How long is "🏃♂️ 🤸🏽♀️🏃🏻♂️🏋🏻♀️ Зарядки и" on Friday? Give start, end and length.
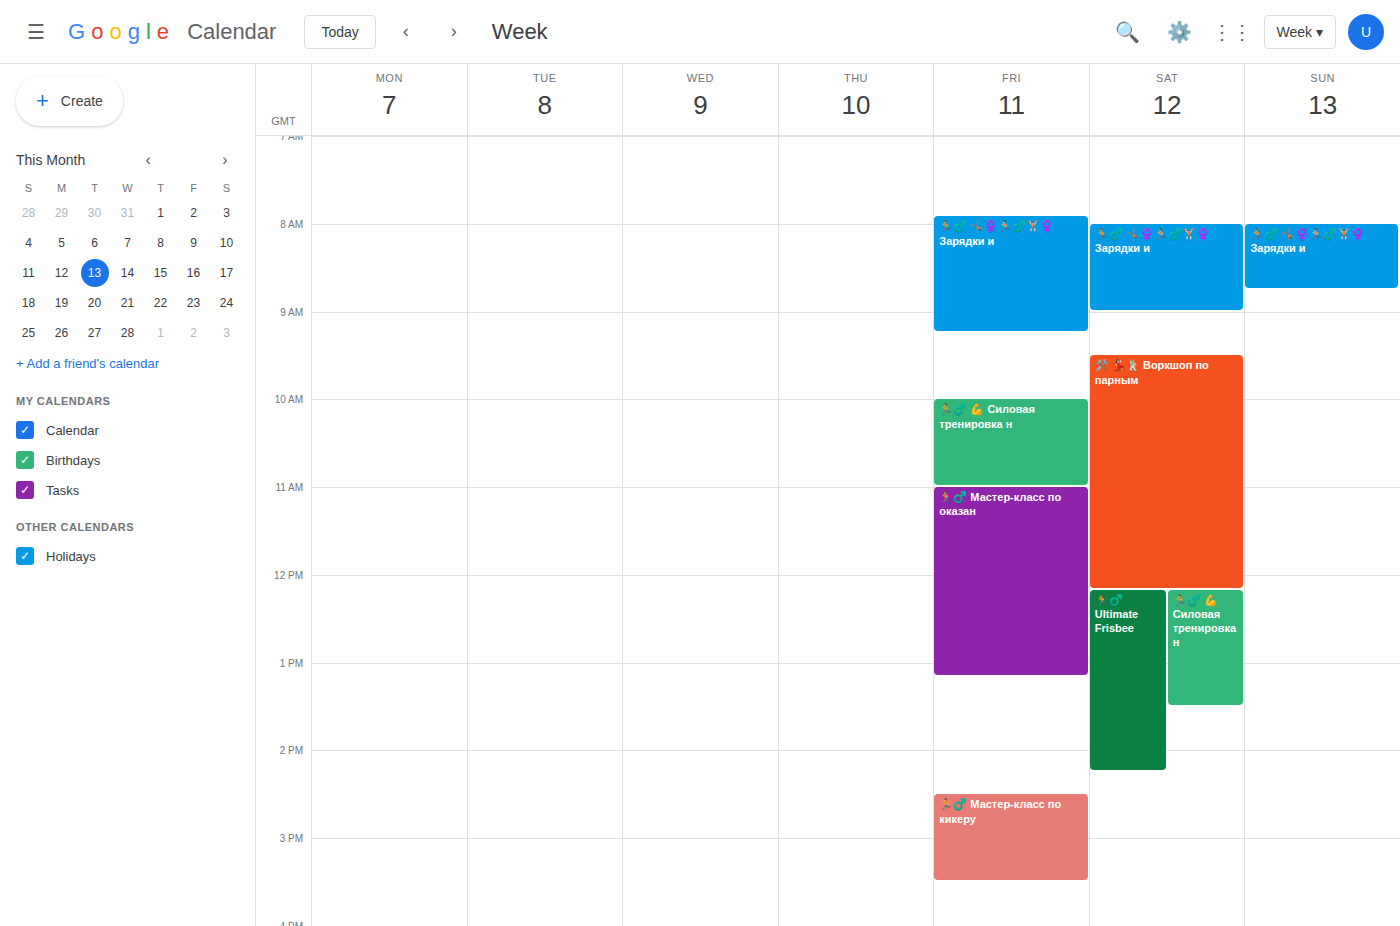
7:55 AM to 9:15 AM, 1 hour 20 minutes